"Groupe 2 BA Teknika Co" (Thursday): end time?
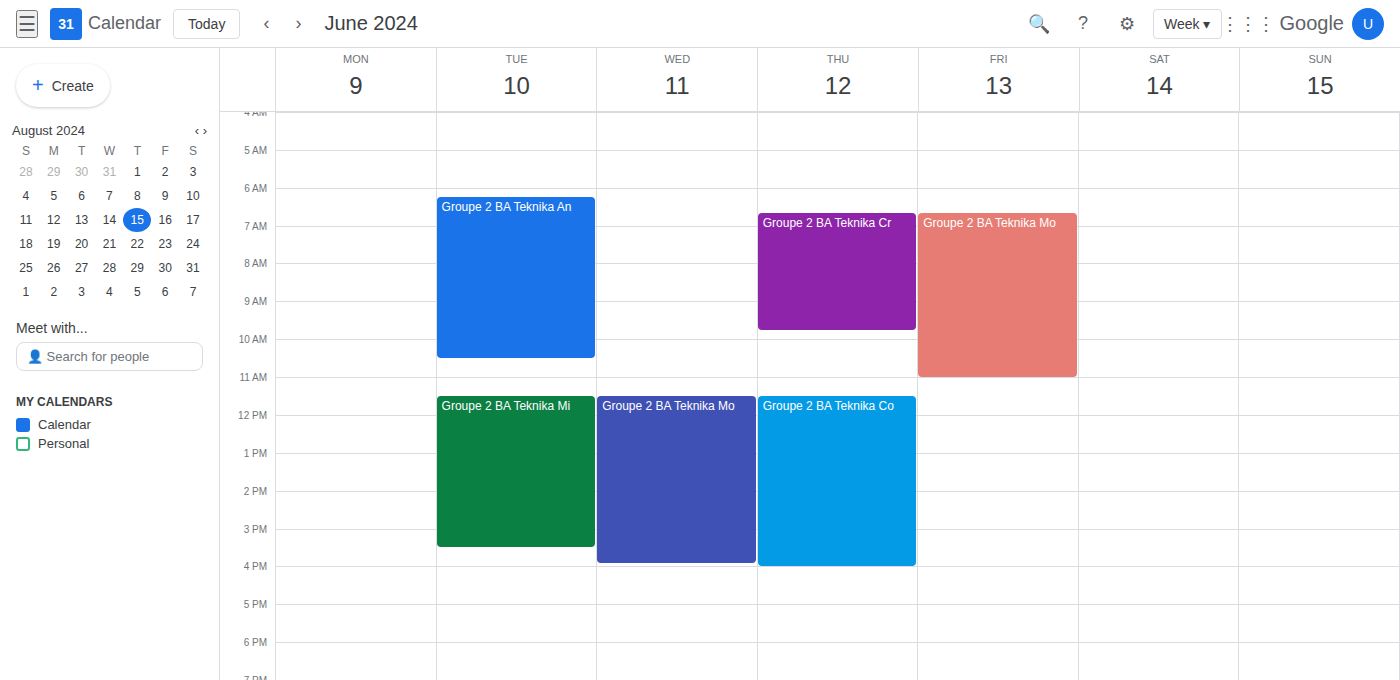
16:00